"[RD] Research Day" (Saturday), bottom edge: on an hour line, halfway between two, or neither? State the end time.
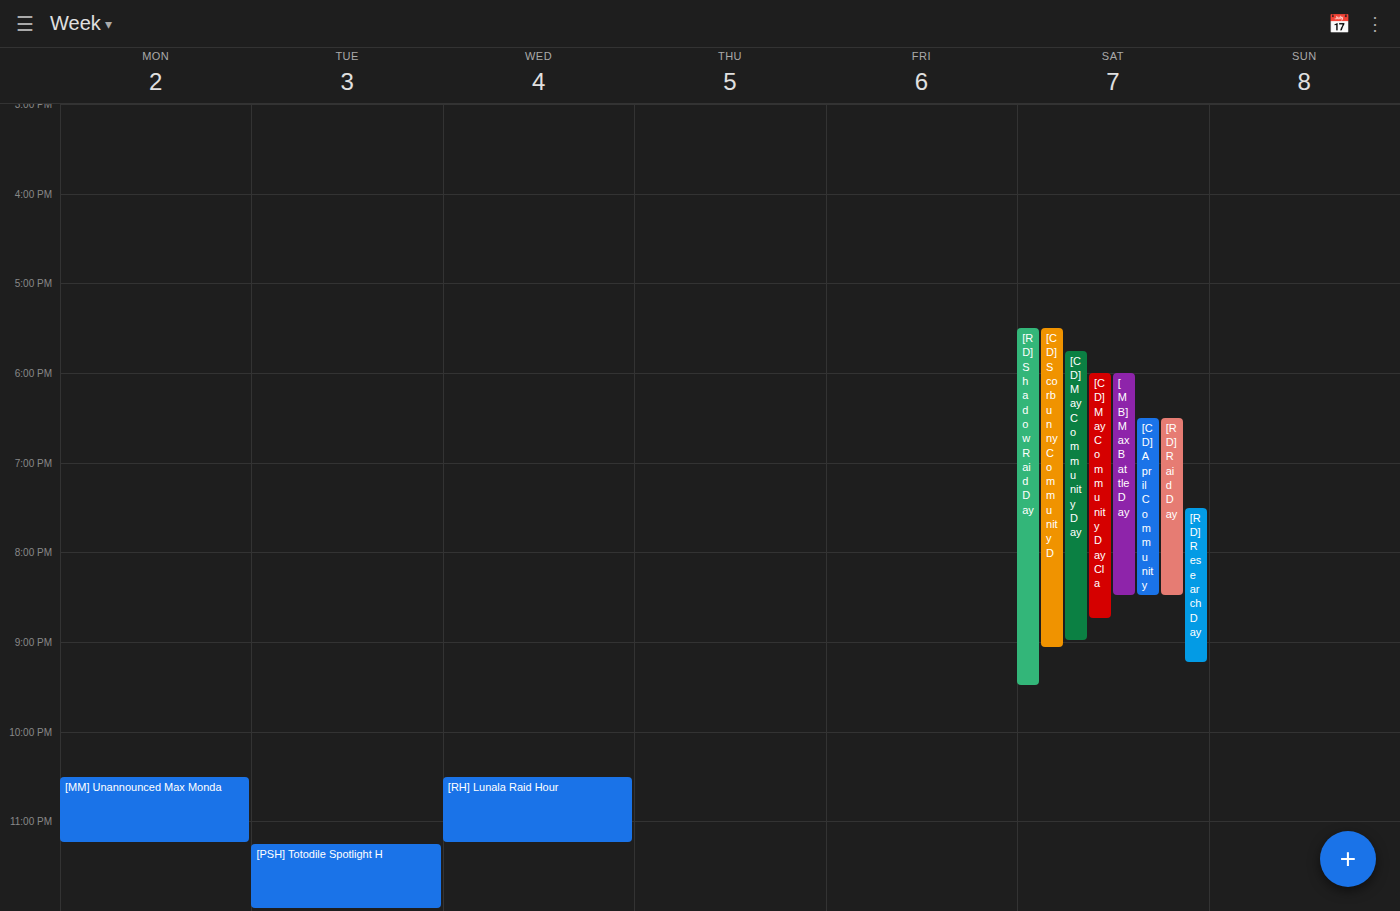
9:15 PM -- neither: a quarter of the way from the 9 PM line to the 10 PM line.